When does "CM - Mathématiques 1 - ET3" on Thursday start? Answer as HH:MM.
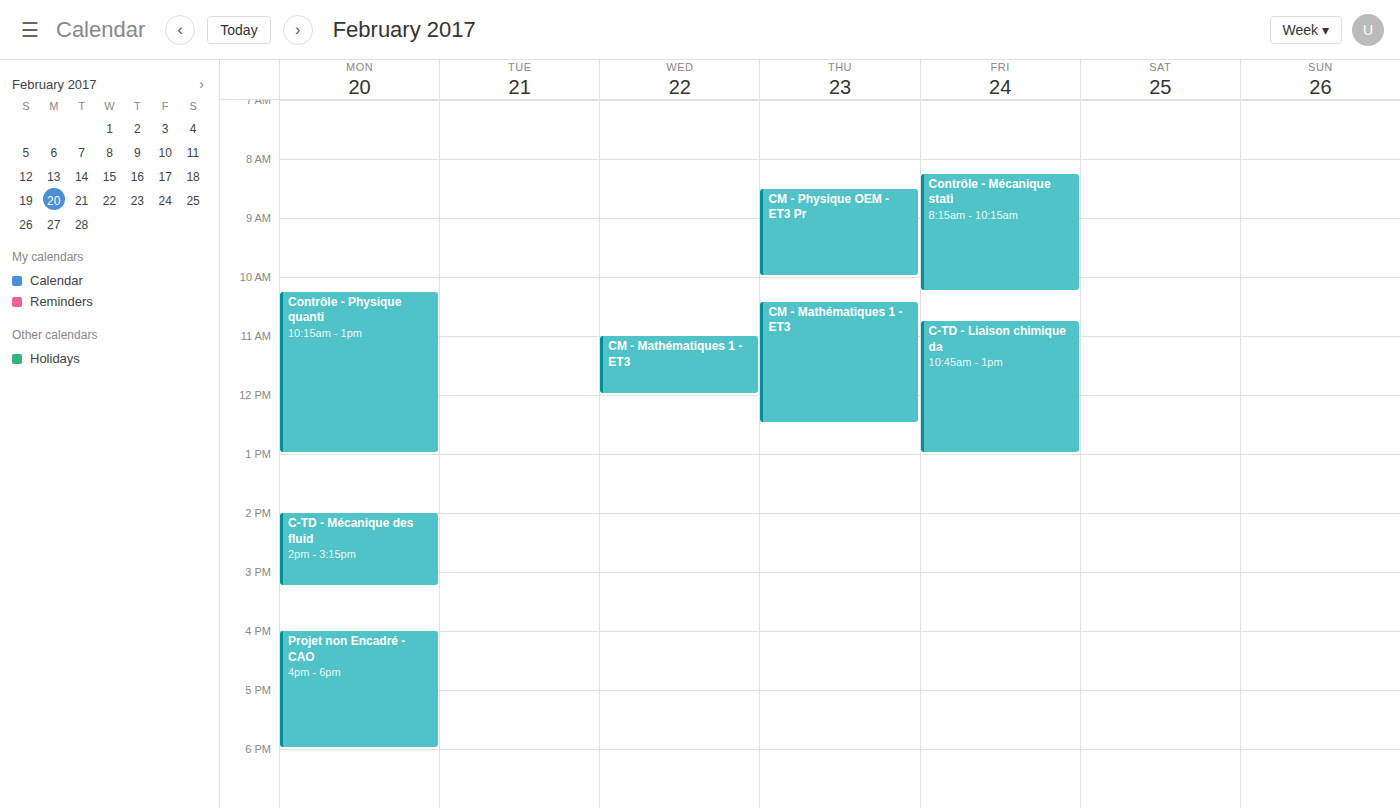
10:25